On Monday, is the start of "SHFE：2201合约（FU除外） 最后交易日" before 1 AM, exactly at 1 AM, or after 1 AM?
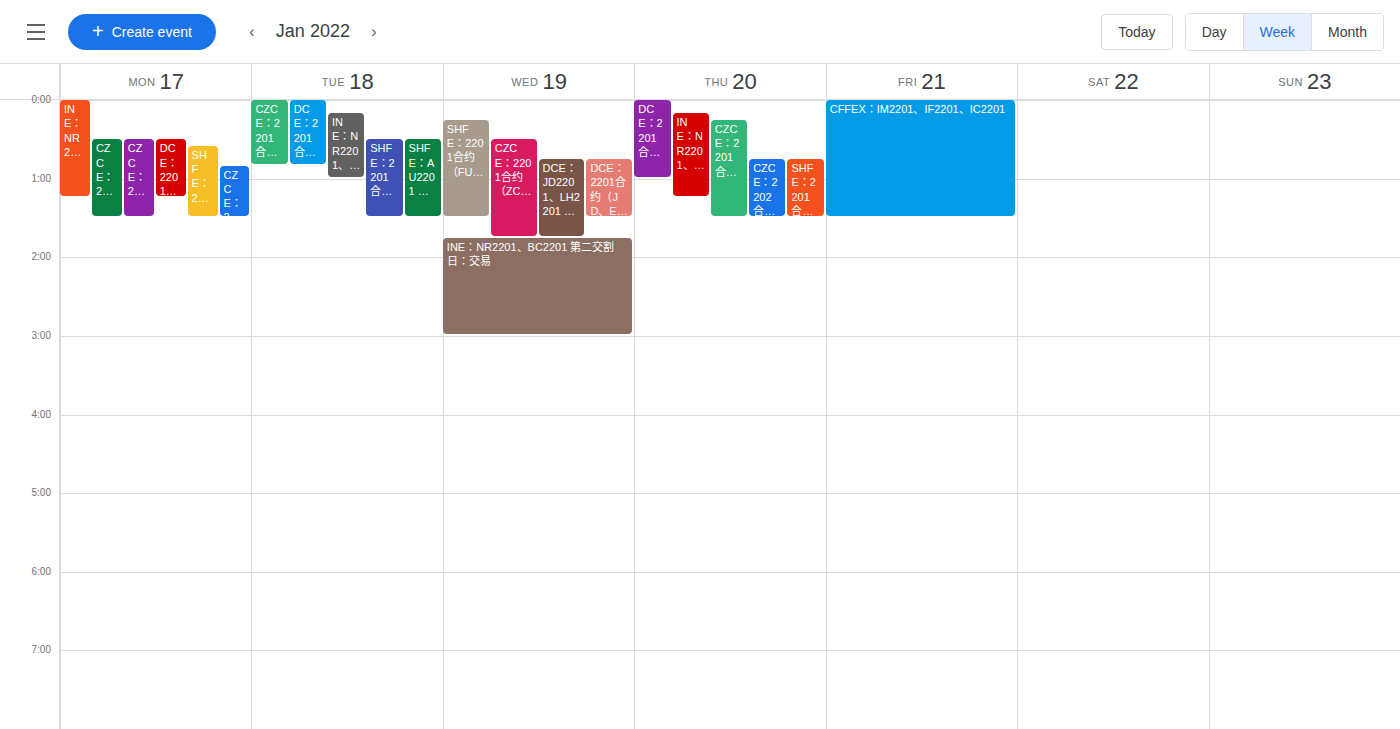
12:35 AM -- before 1 AM, 25 minutes above the 1 AM line.